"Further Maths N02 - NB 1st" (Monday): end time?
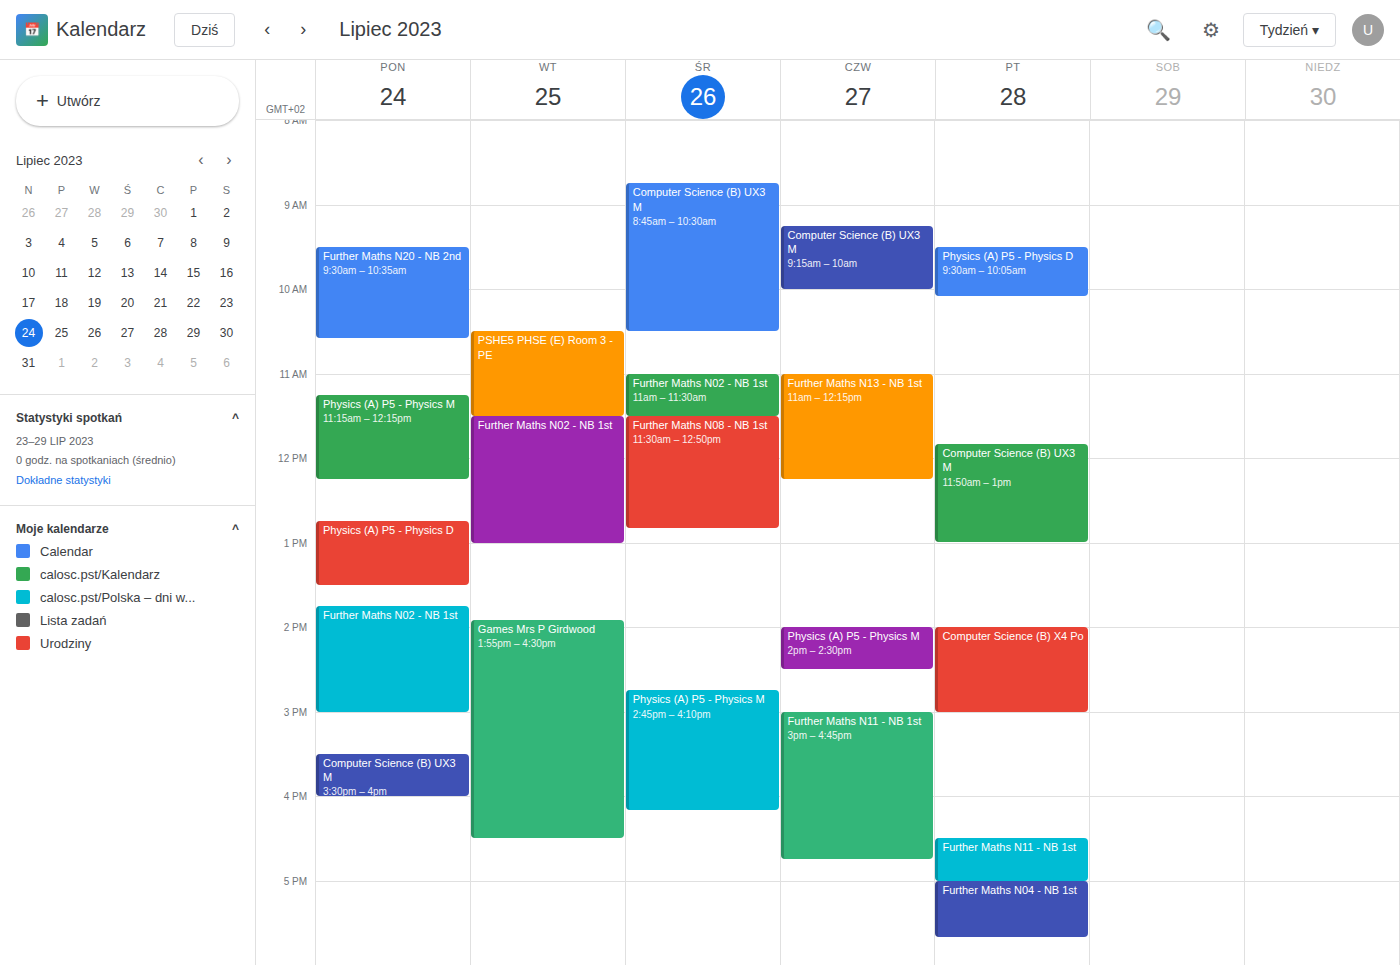
3:00 PM